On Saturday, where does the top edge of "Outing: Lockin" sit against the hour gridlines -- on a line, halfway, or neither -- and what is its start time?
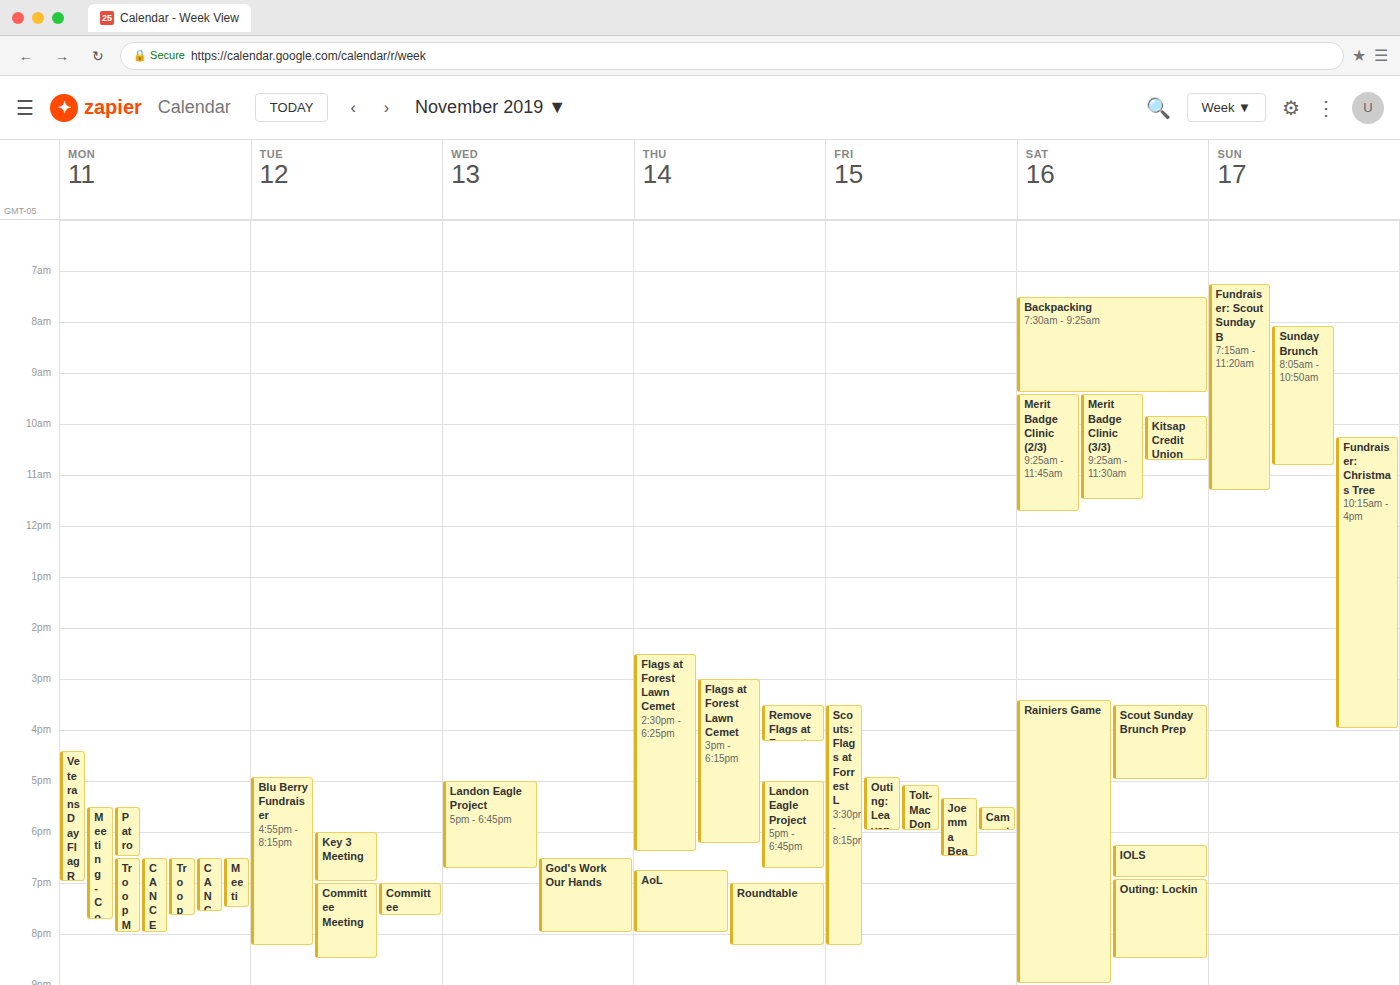
6:55 PM -- neither: 55 minutes below the 6 PM line and 5 minutes above the 7 PM line.